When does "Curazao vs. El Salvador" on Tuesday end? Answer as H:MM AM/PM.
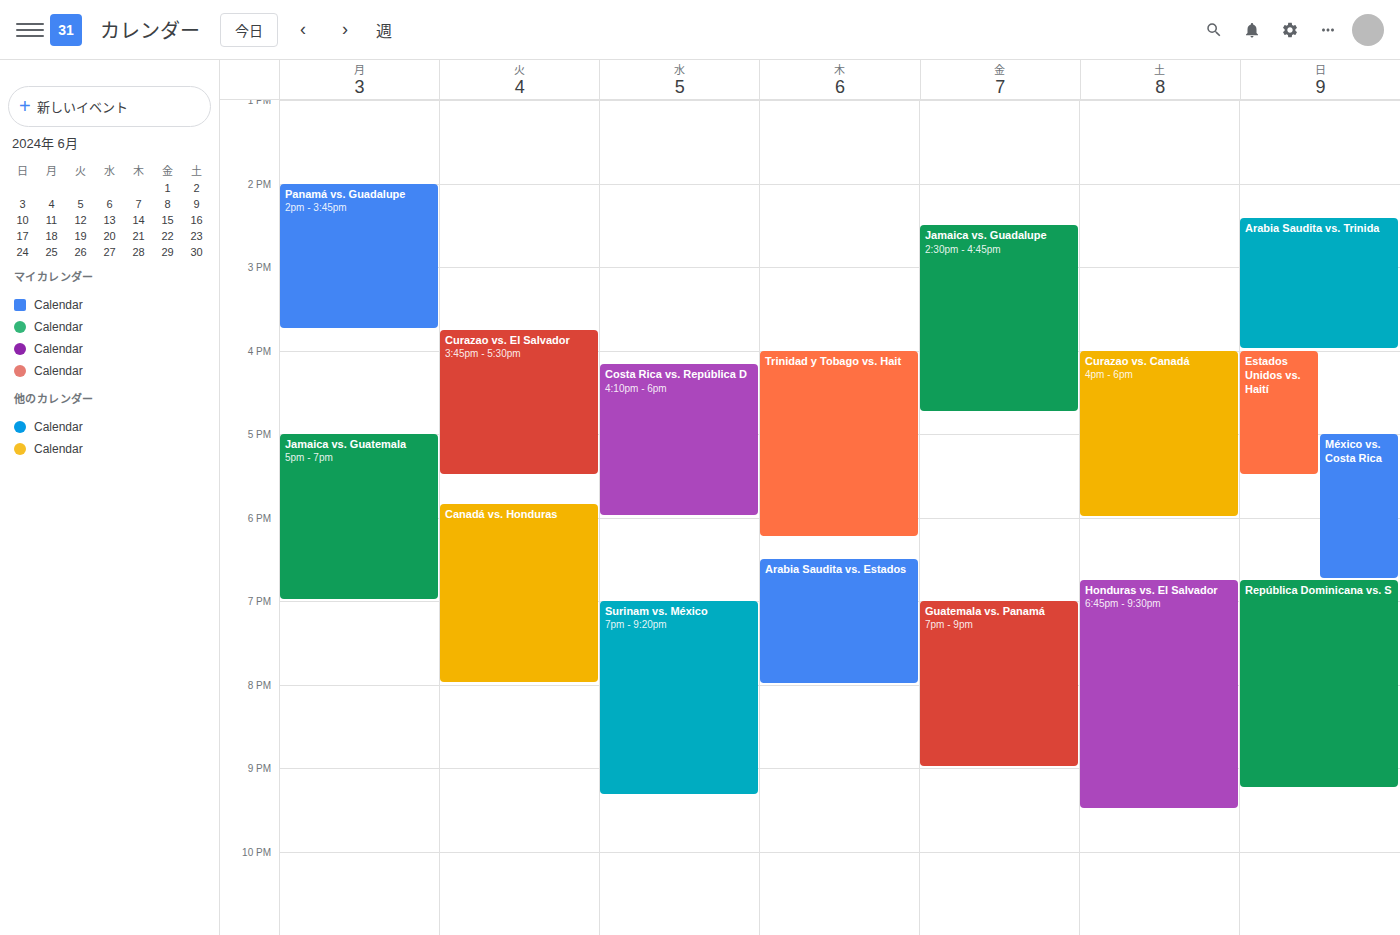
5:30 PM